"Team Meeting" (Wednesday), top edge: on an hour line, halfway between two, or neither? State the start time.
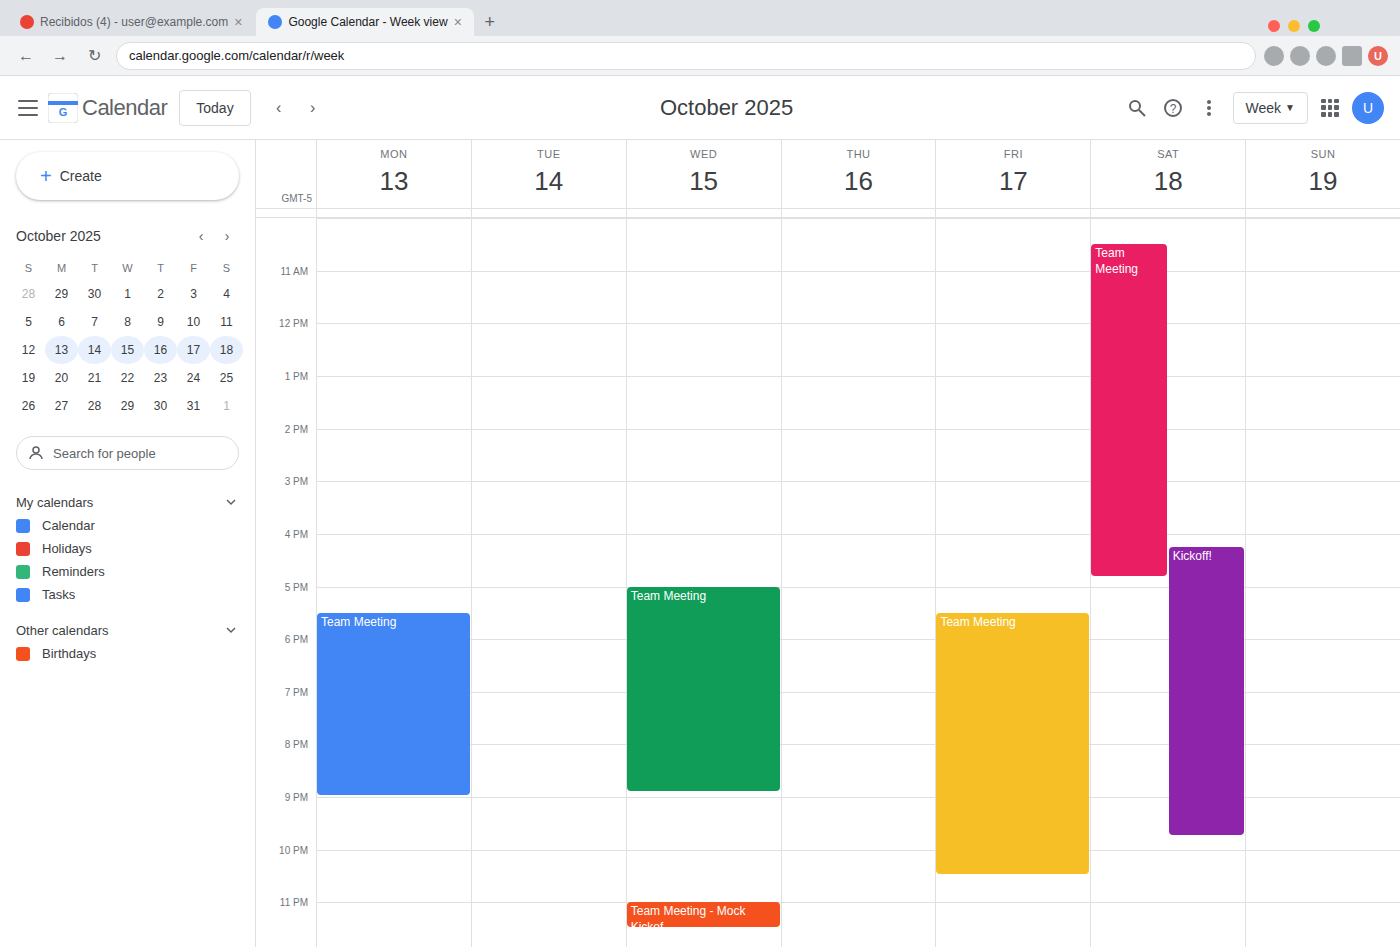
5:00 PM -- exactly on the 5 PM line.